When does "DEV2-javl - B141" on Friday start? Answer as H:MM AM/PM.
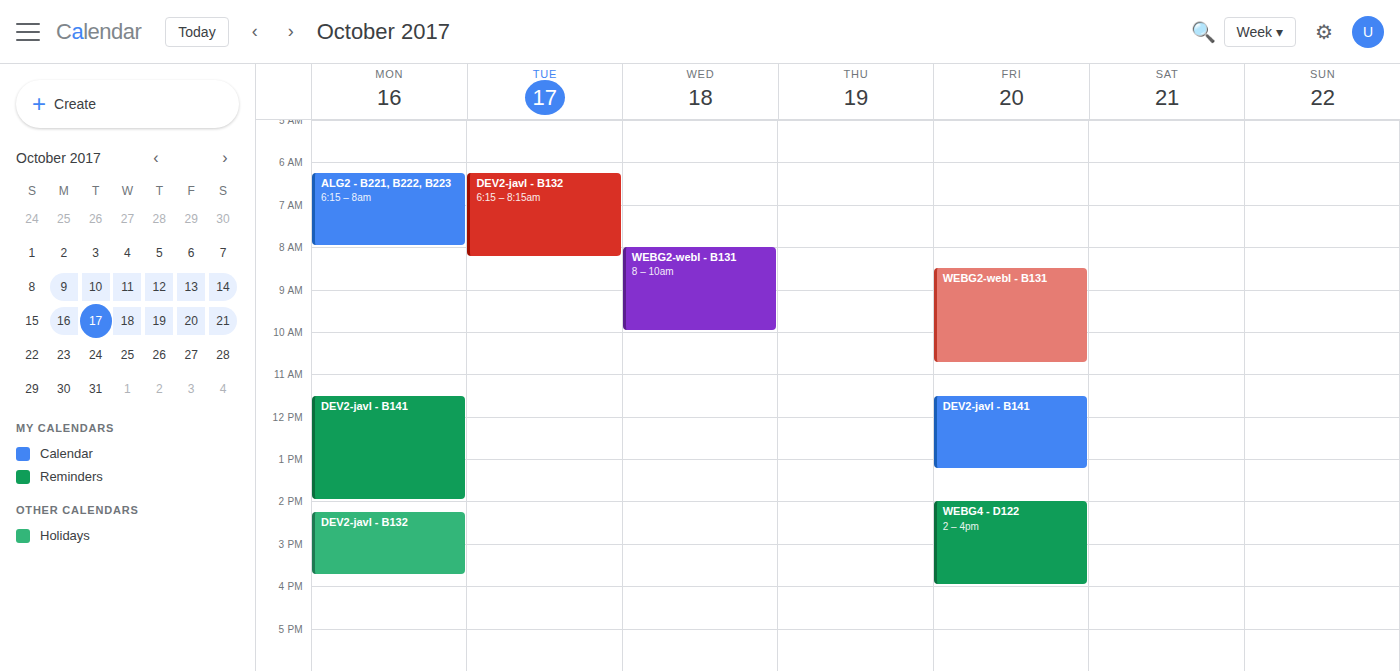
11:30 AM